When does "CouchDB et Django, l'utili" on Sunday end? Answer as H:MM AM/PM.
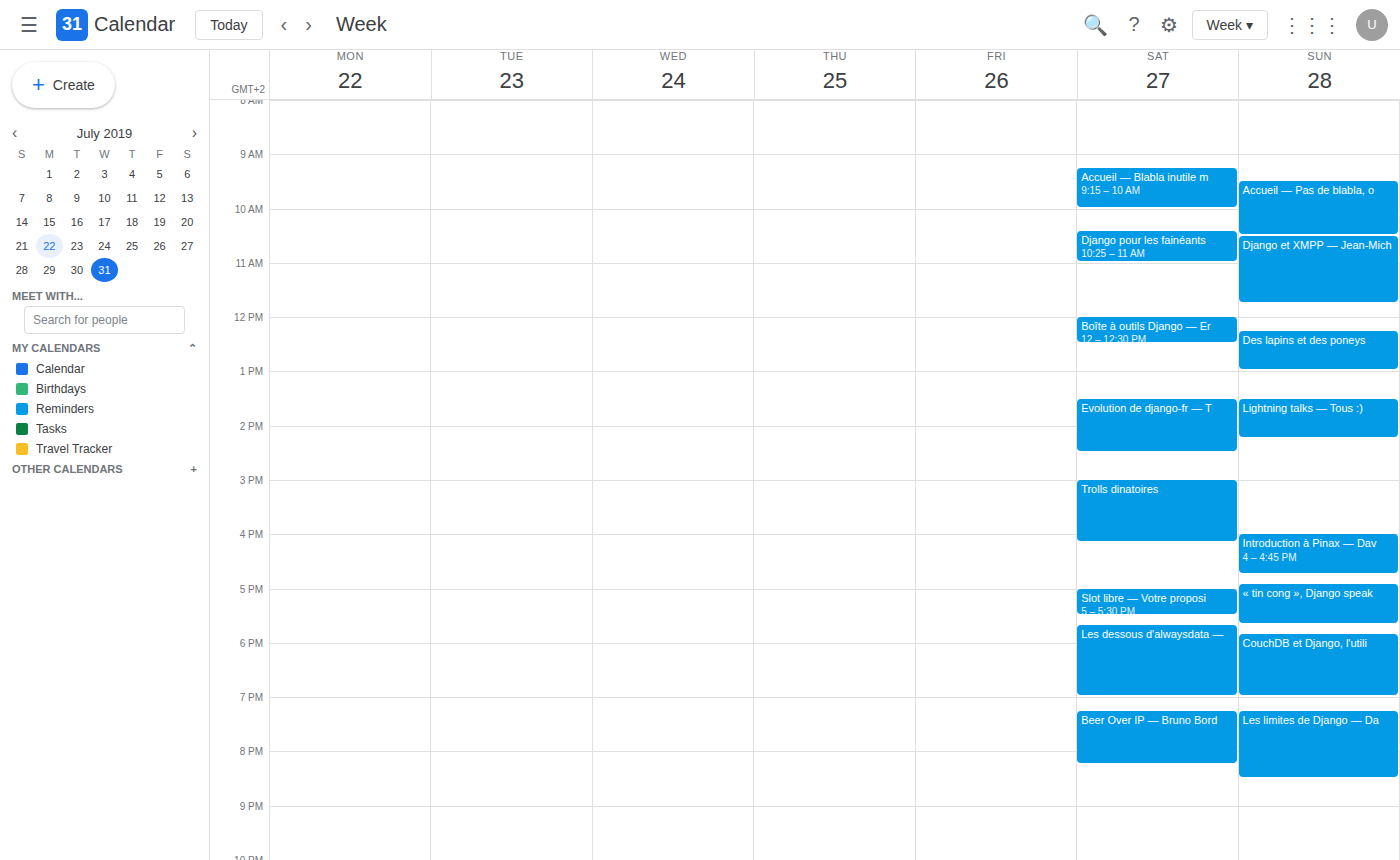
7:00 PM